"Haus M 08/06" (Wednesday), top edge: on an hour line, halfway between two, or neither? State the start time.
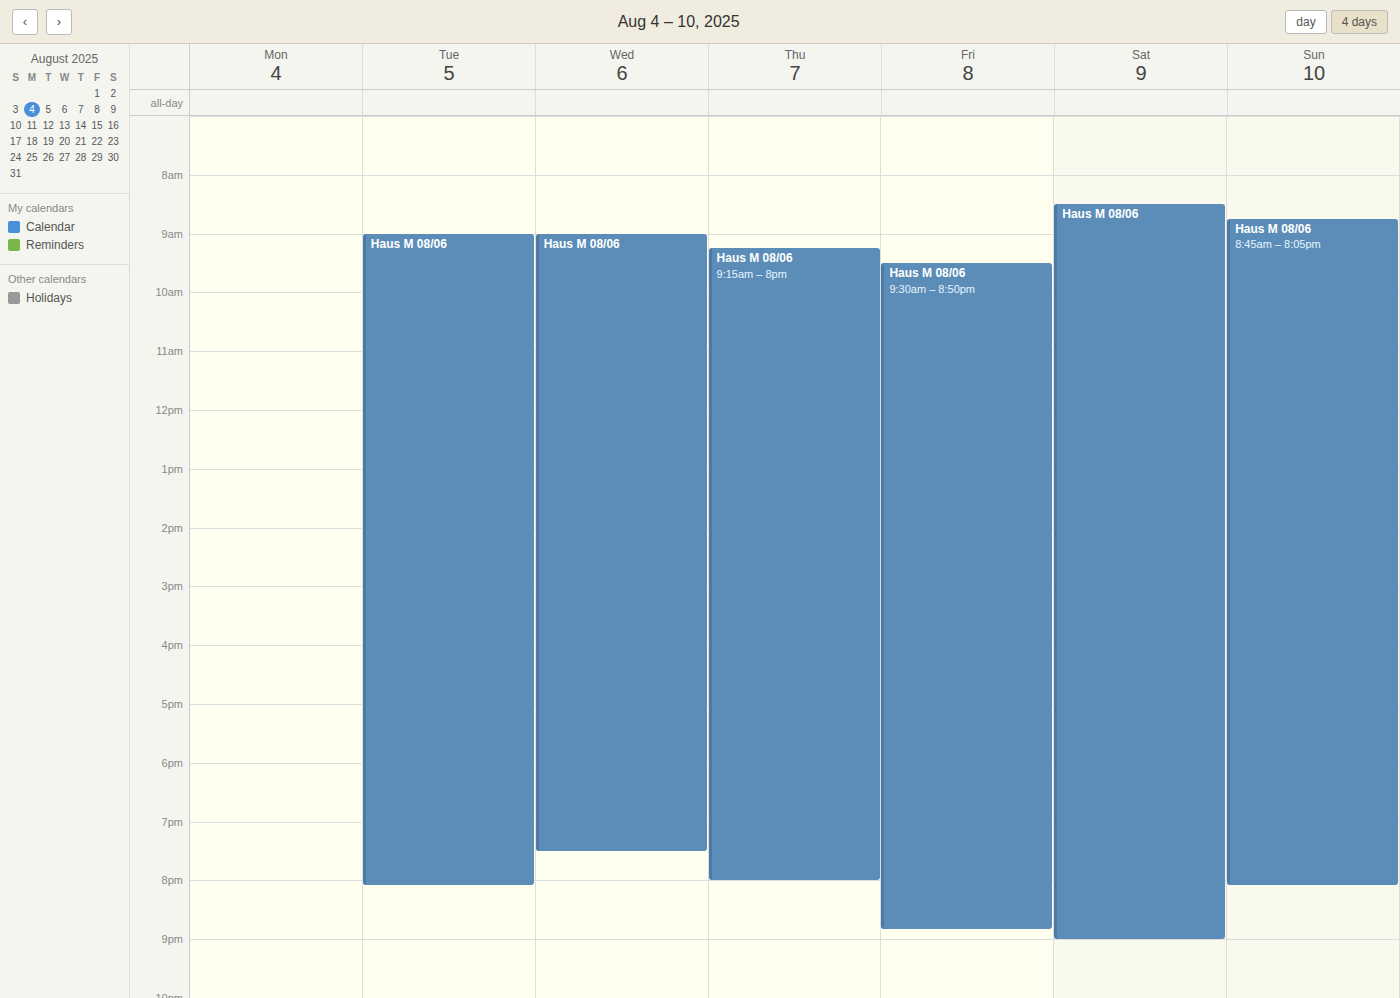
9:00 AM -- exactly on the 9 AM line.